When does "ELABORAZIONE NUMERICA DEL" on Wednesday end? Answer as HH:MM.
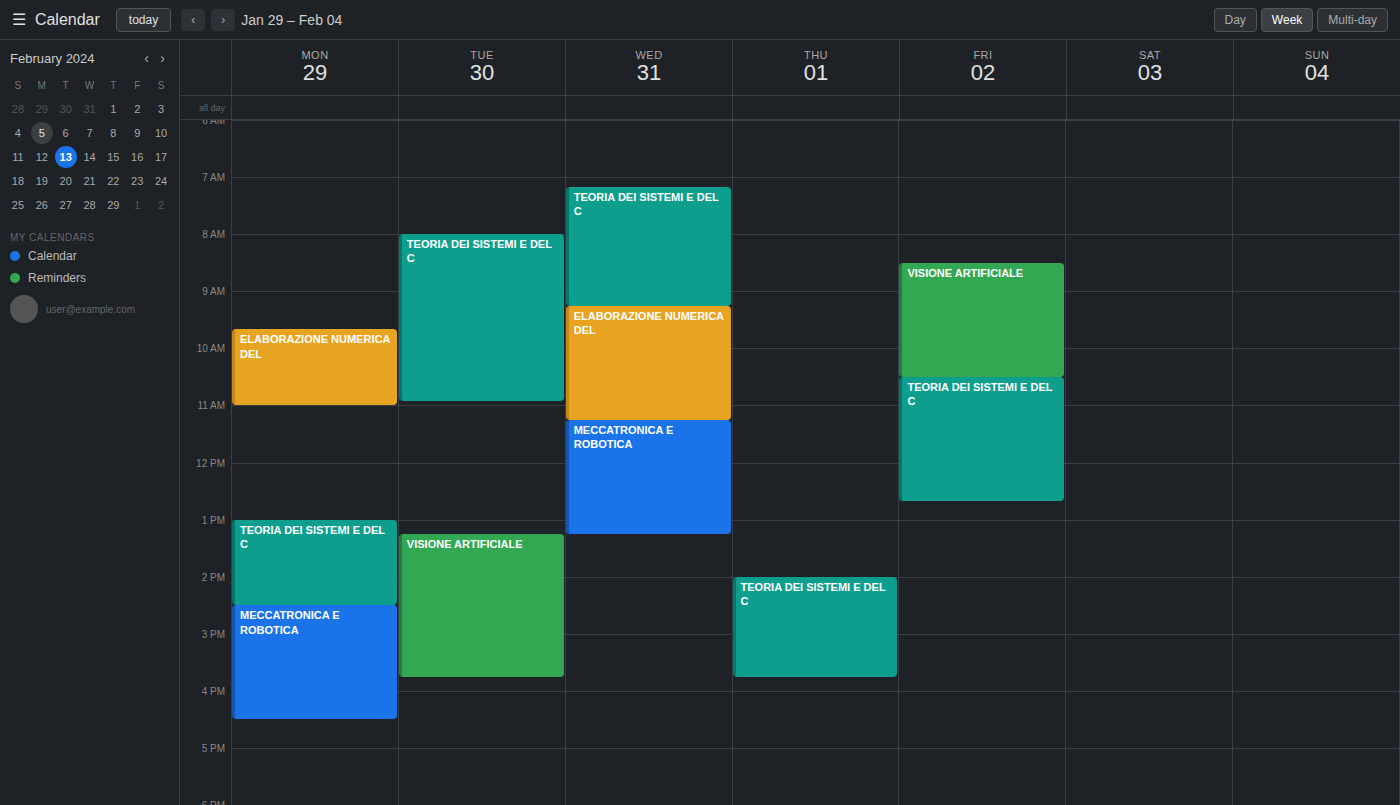
11:15